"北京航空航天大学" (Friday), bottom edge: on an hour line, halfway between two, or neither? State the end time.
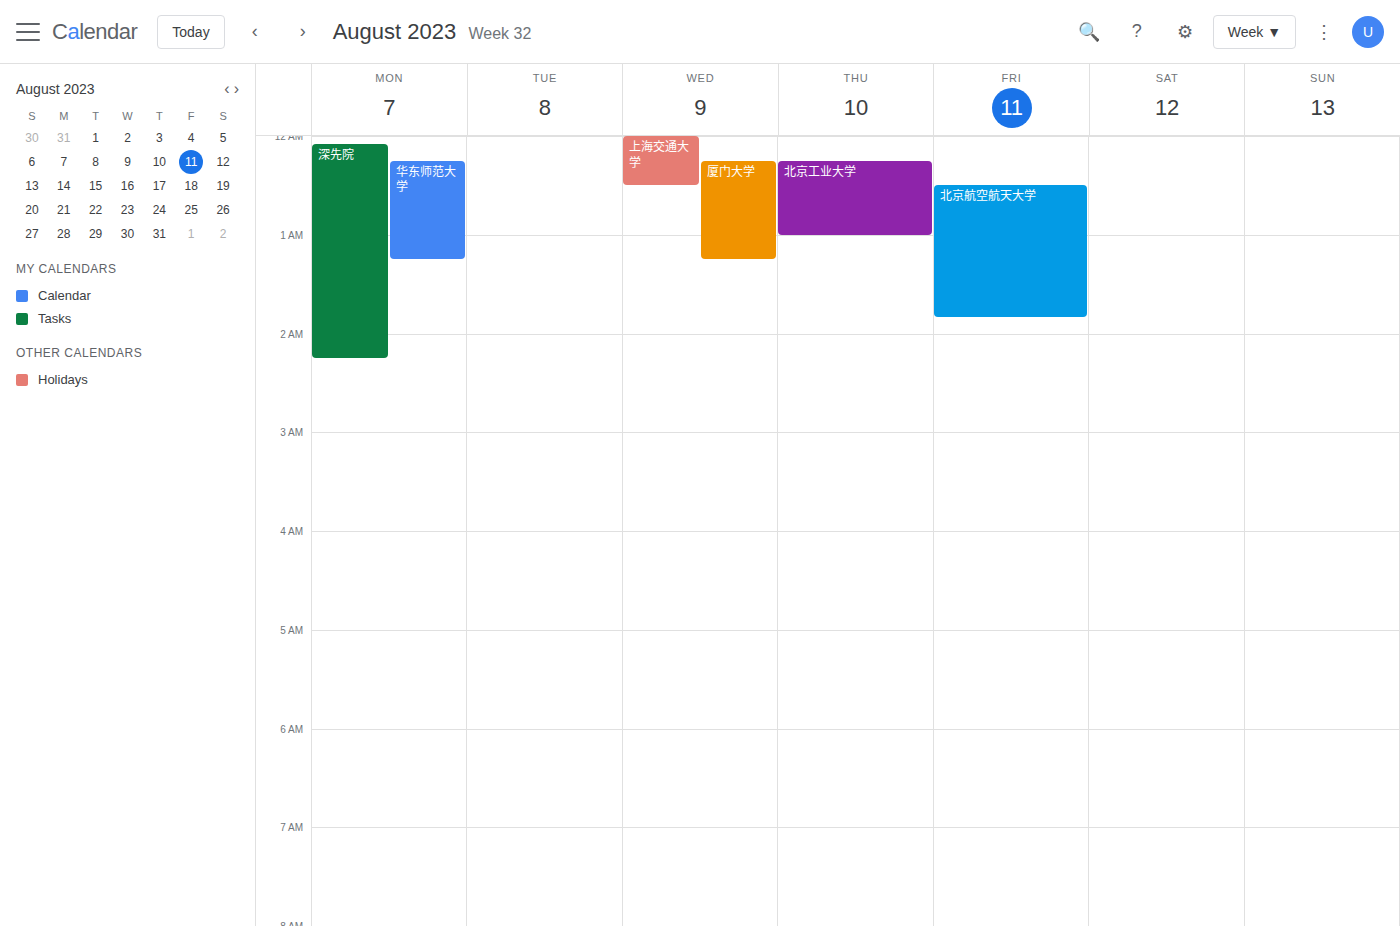
1:50 AM -- neither: 50 minutes below the 1 AM line and 10 minutes above the 2 AM line.